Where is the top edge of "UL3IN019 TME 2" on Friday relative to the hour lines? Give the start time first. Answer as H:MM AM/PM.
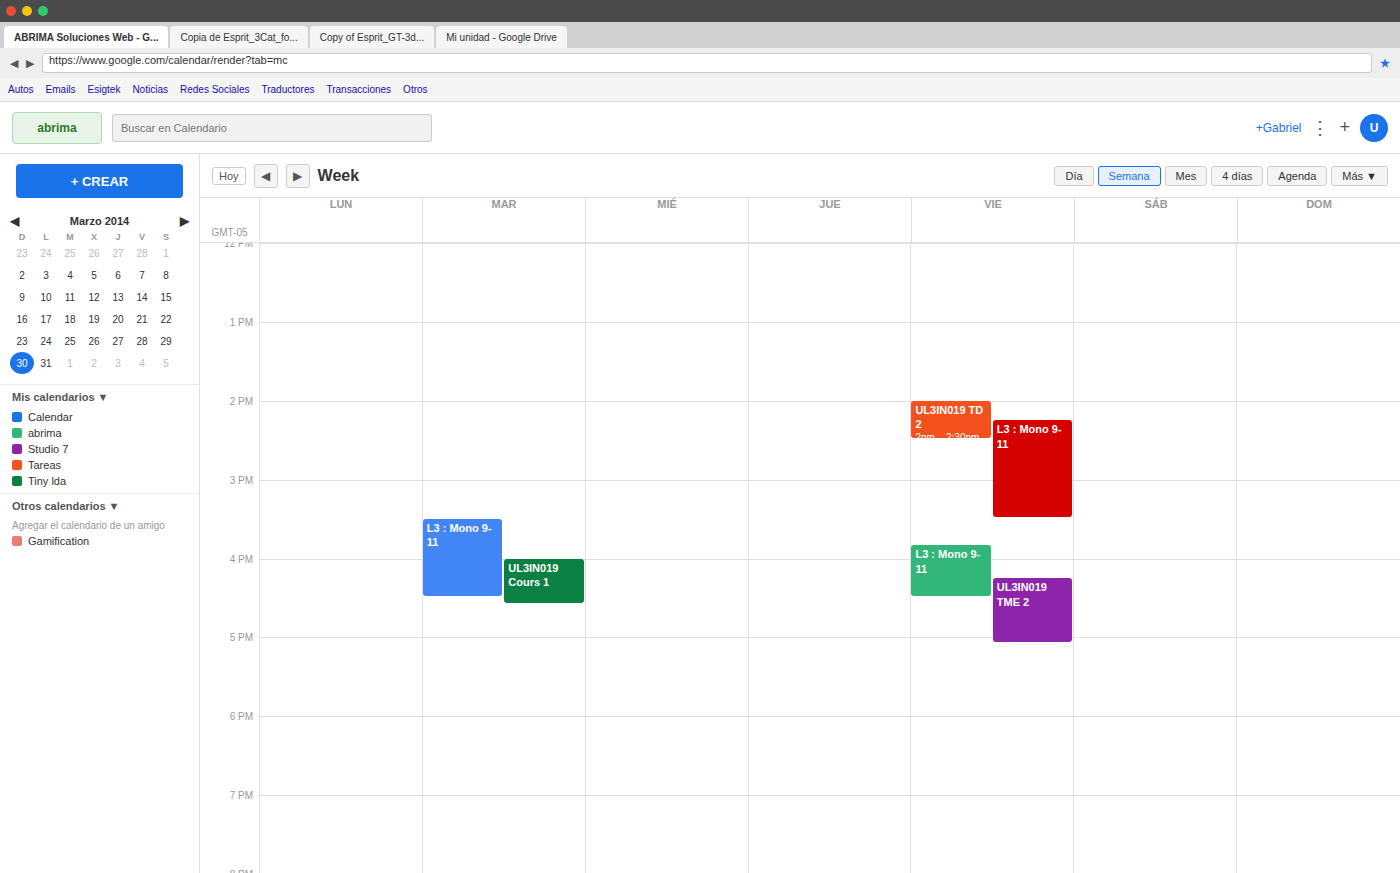
4:15 PM -- neither: a quarter of the way from the 4 PM line to the 5 PM line.